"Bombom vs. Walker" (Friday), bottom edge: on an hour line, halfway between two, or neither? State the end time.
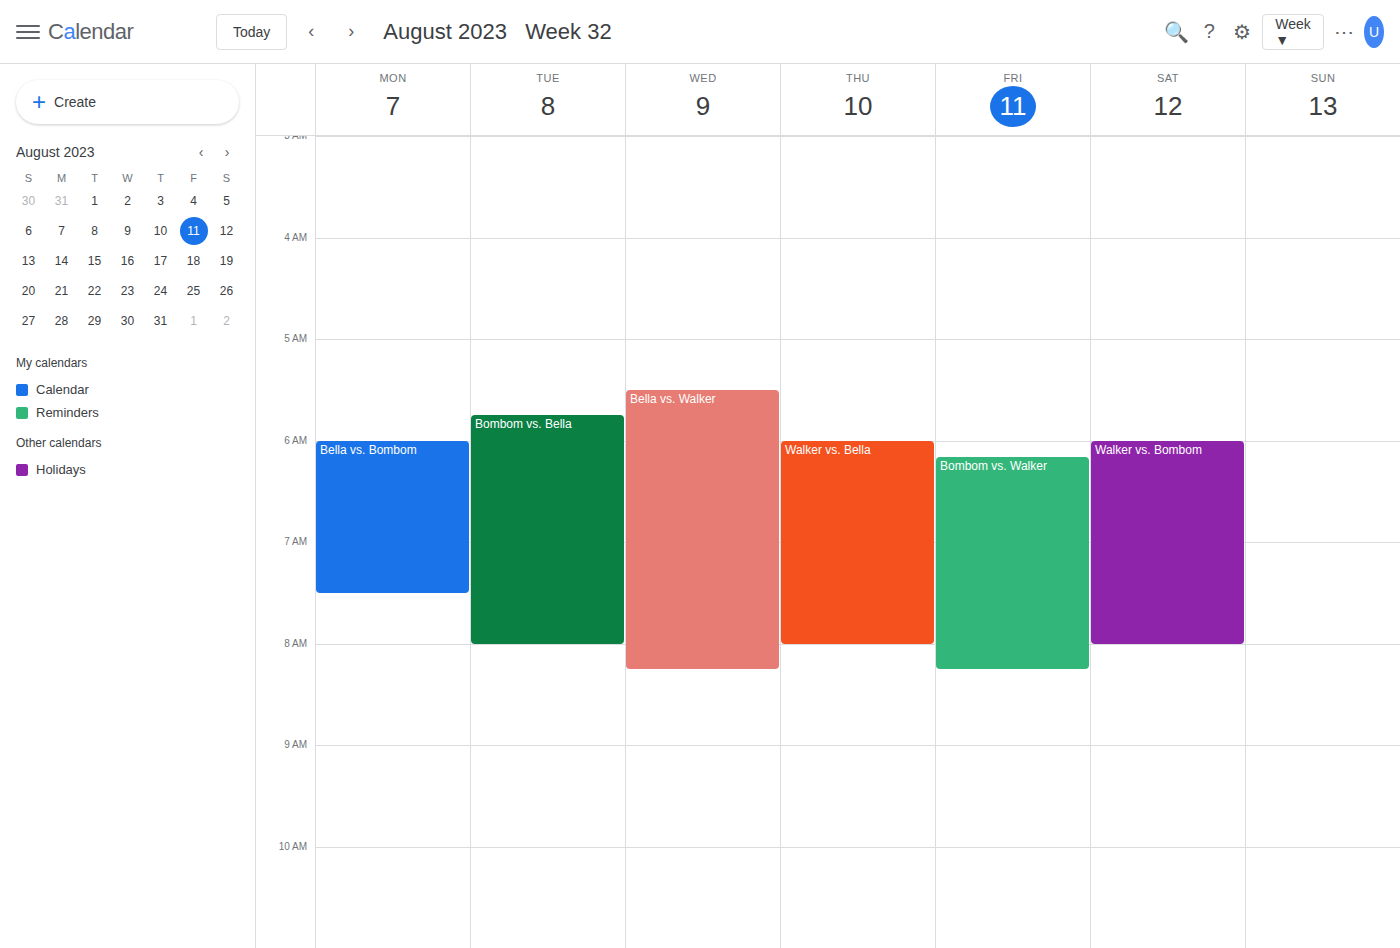
8:15 AM -- neither: a quarter of the way from the 8 AM line to the 9 AM line.